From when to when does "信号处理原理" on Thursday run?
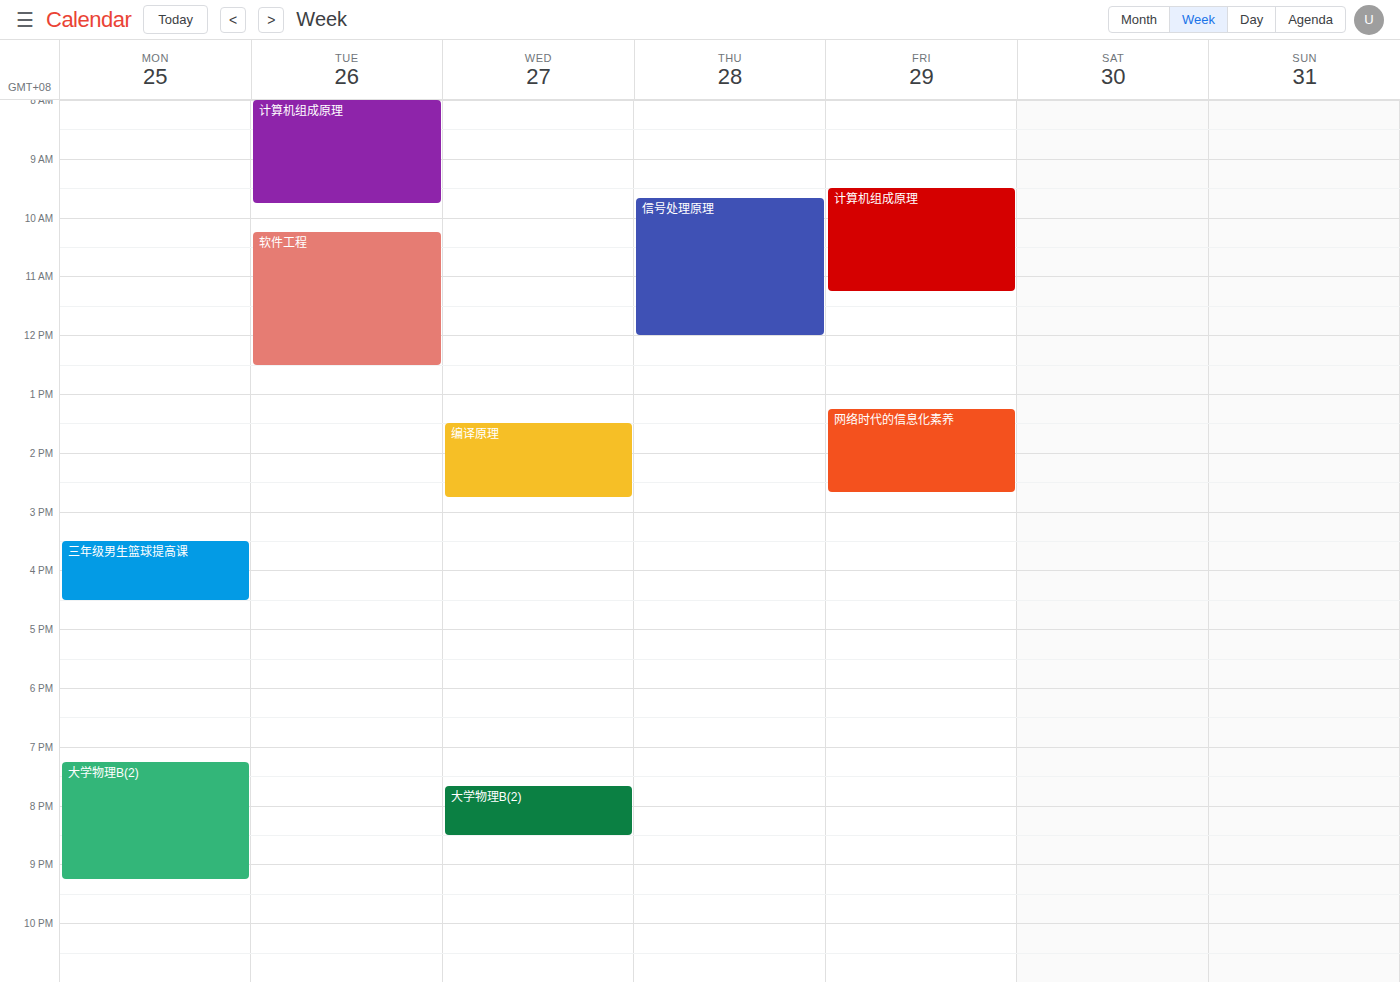
9:40 AM to 12:00 PM